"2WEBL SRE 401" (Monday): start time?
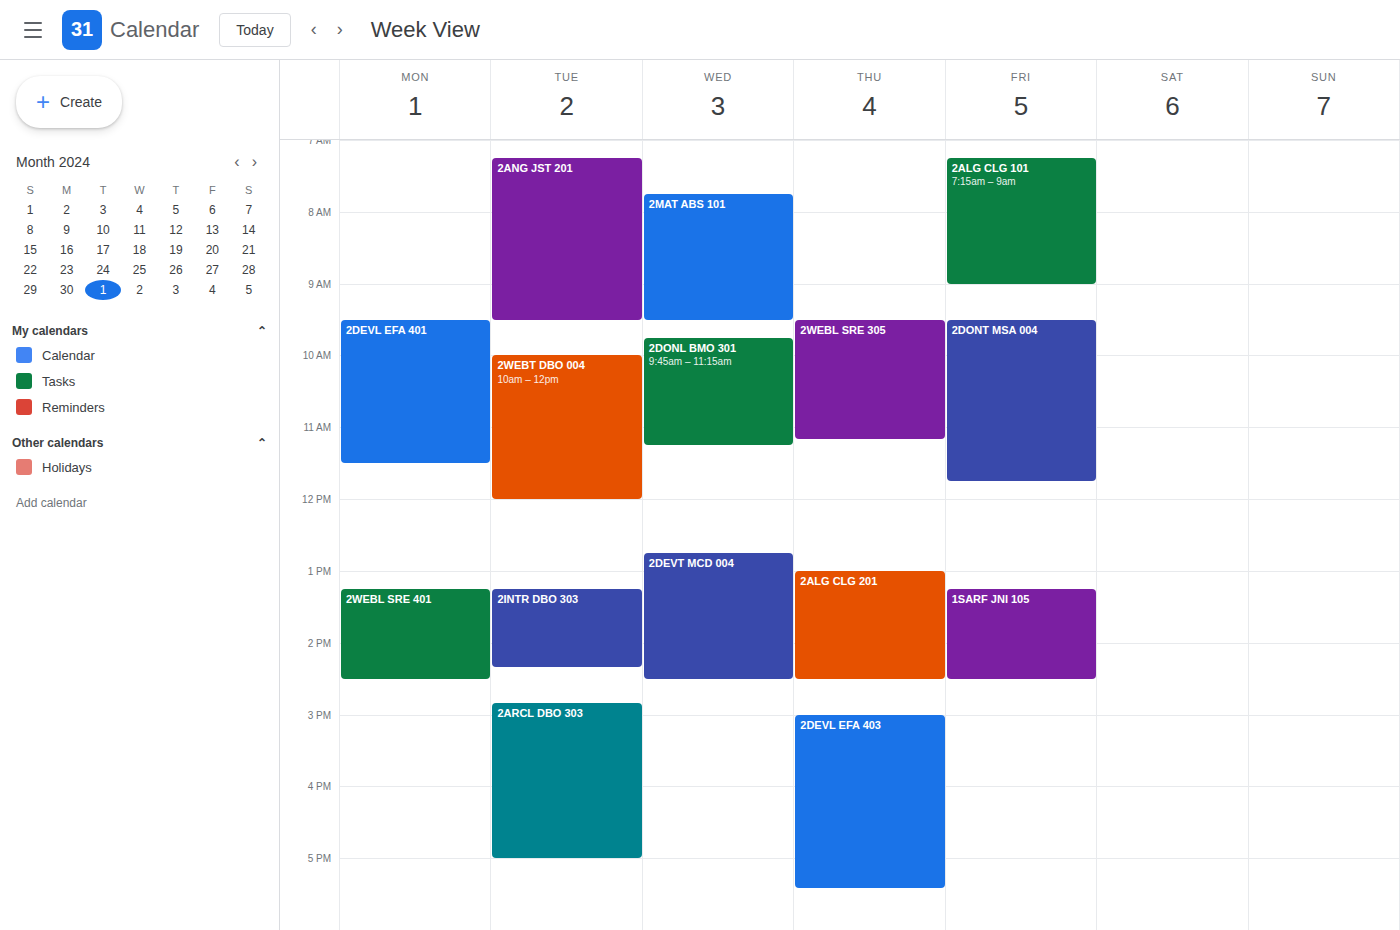
1:15 PM